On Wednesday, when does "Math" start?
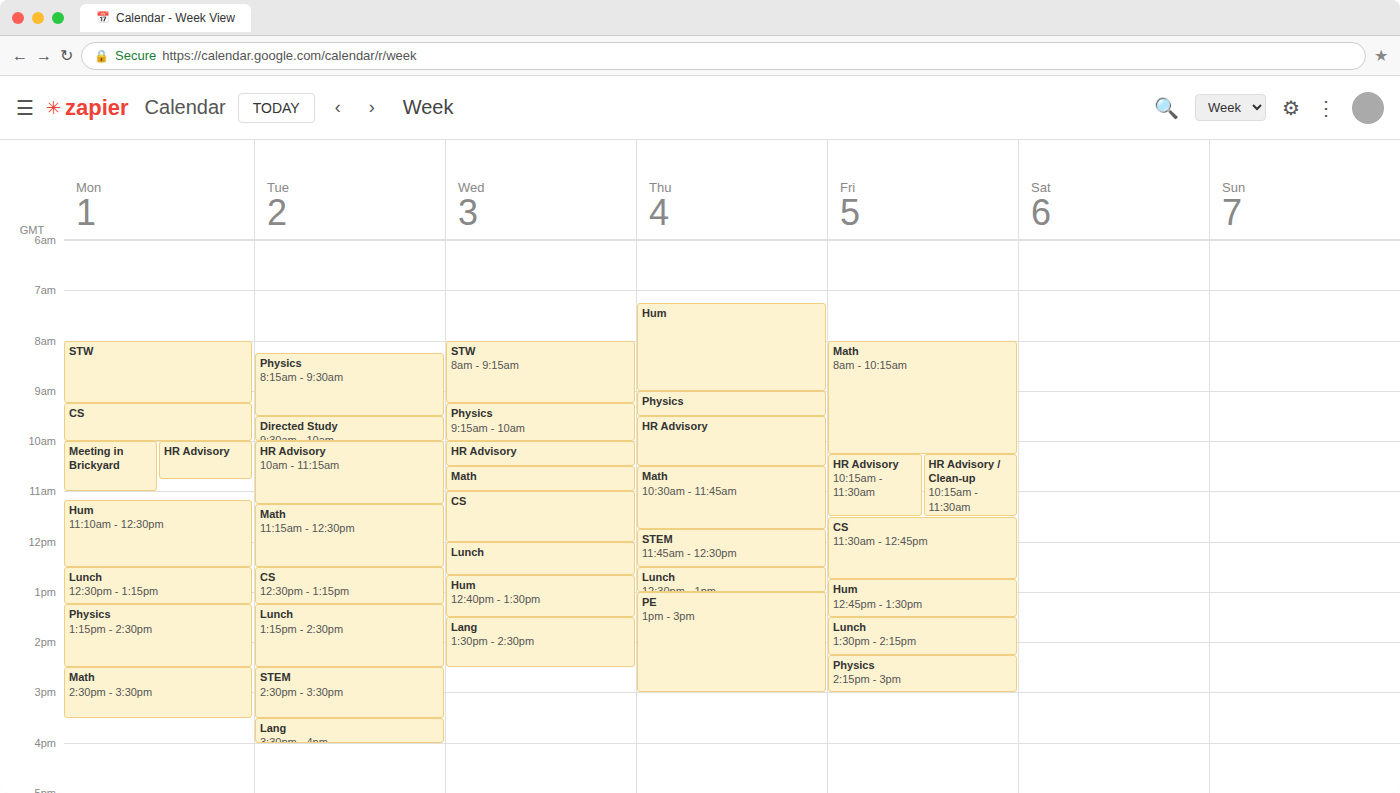
10:30 AM